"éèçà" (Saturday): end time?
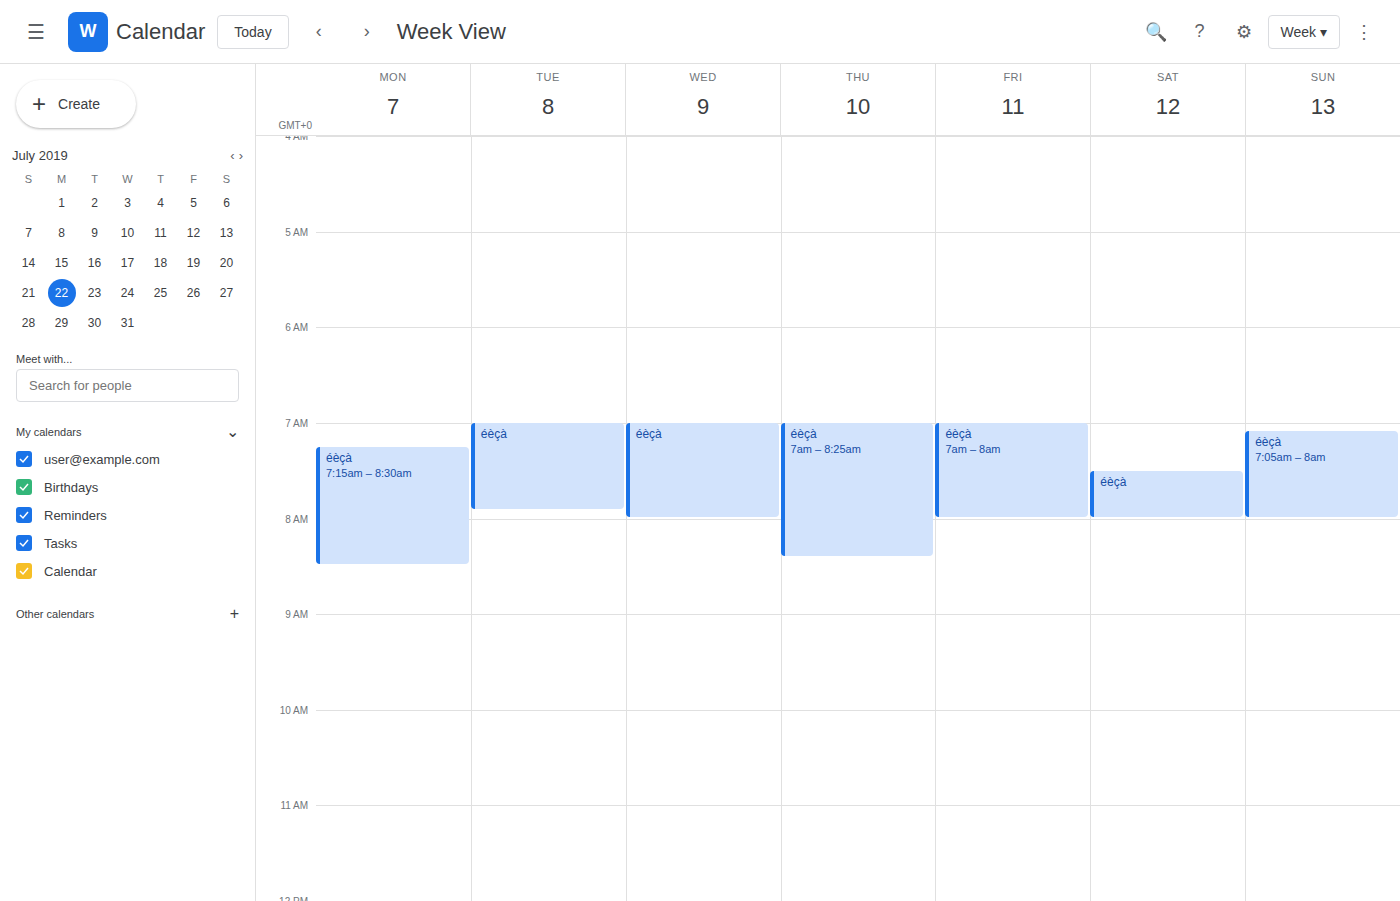
8:00 AM